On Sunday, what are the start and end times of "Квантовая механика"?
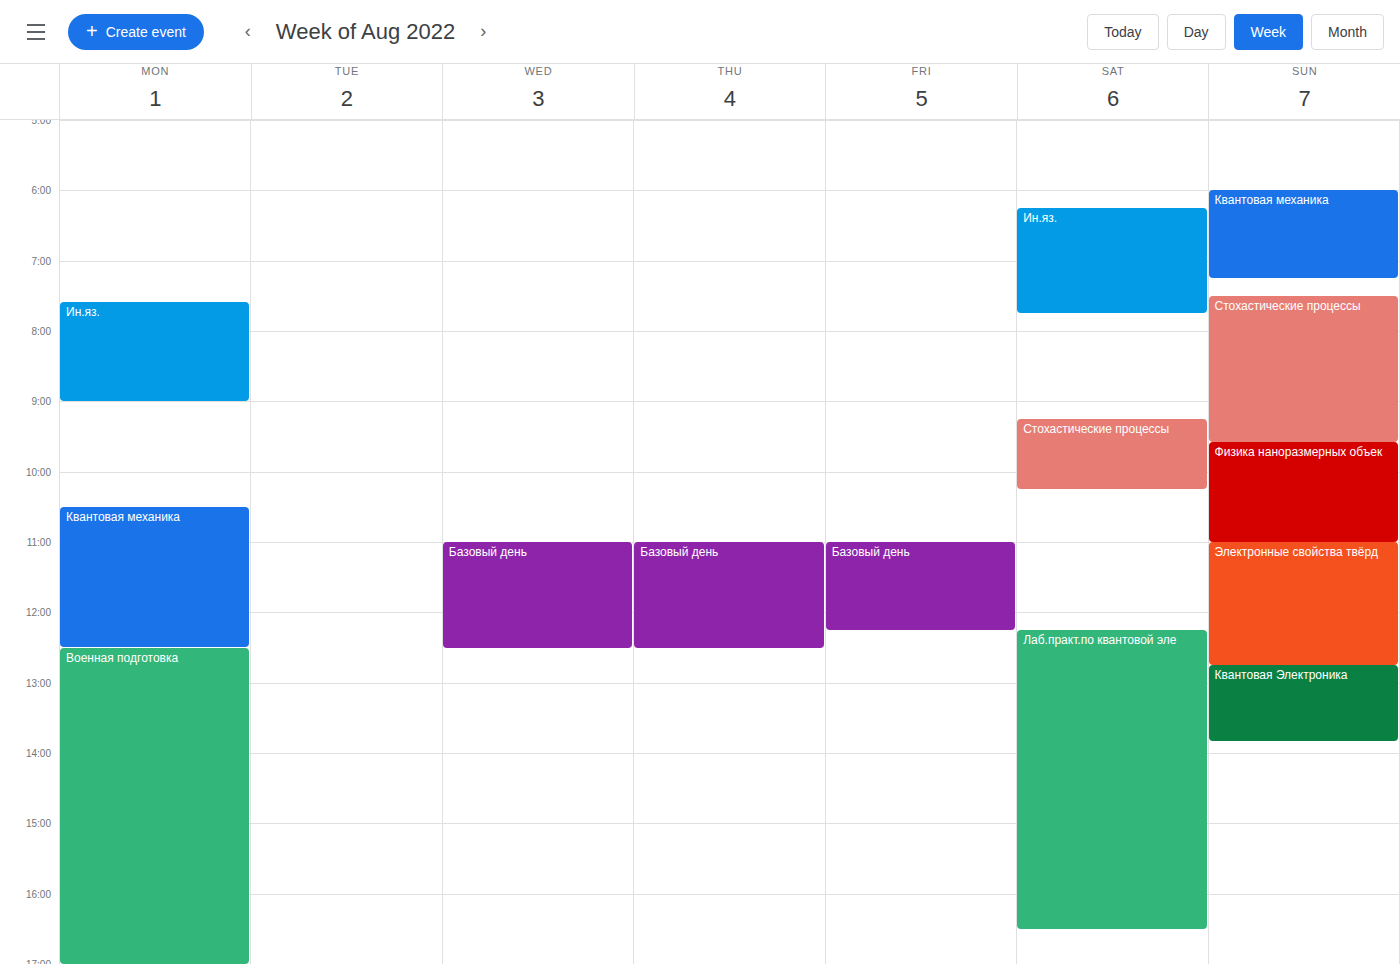
6:00 AM to 7:15 AM